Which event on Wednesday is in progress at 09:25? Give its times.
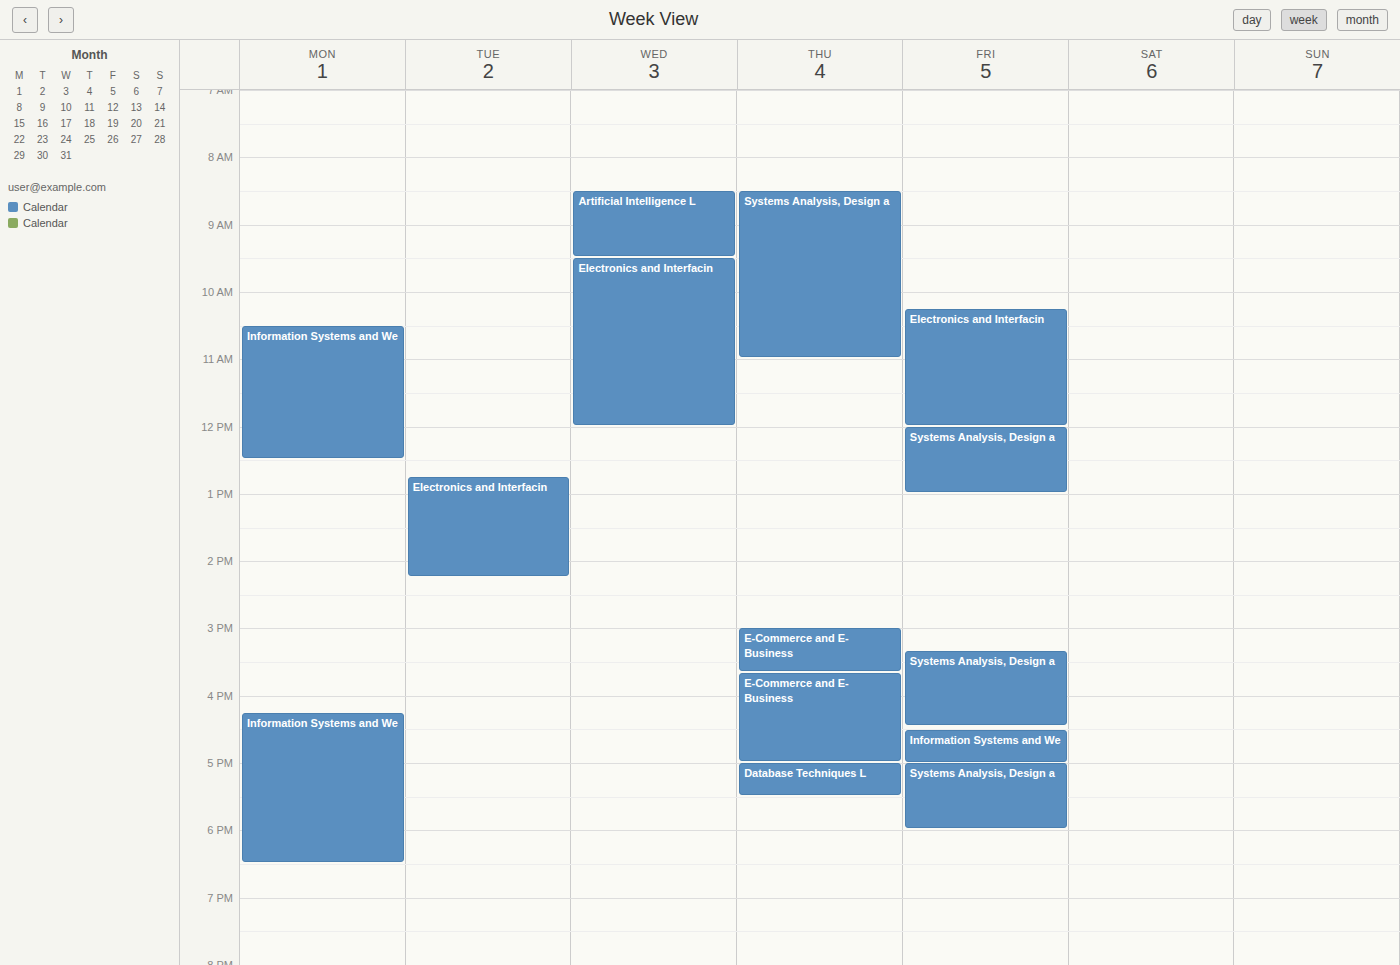
"Artificial Intelligence L", 08:30 to 09:30